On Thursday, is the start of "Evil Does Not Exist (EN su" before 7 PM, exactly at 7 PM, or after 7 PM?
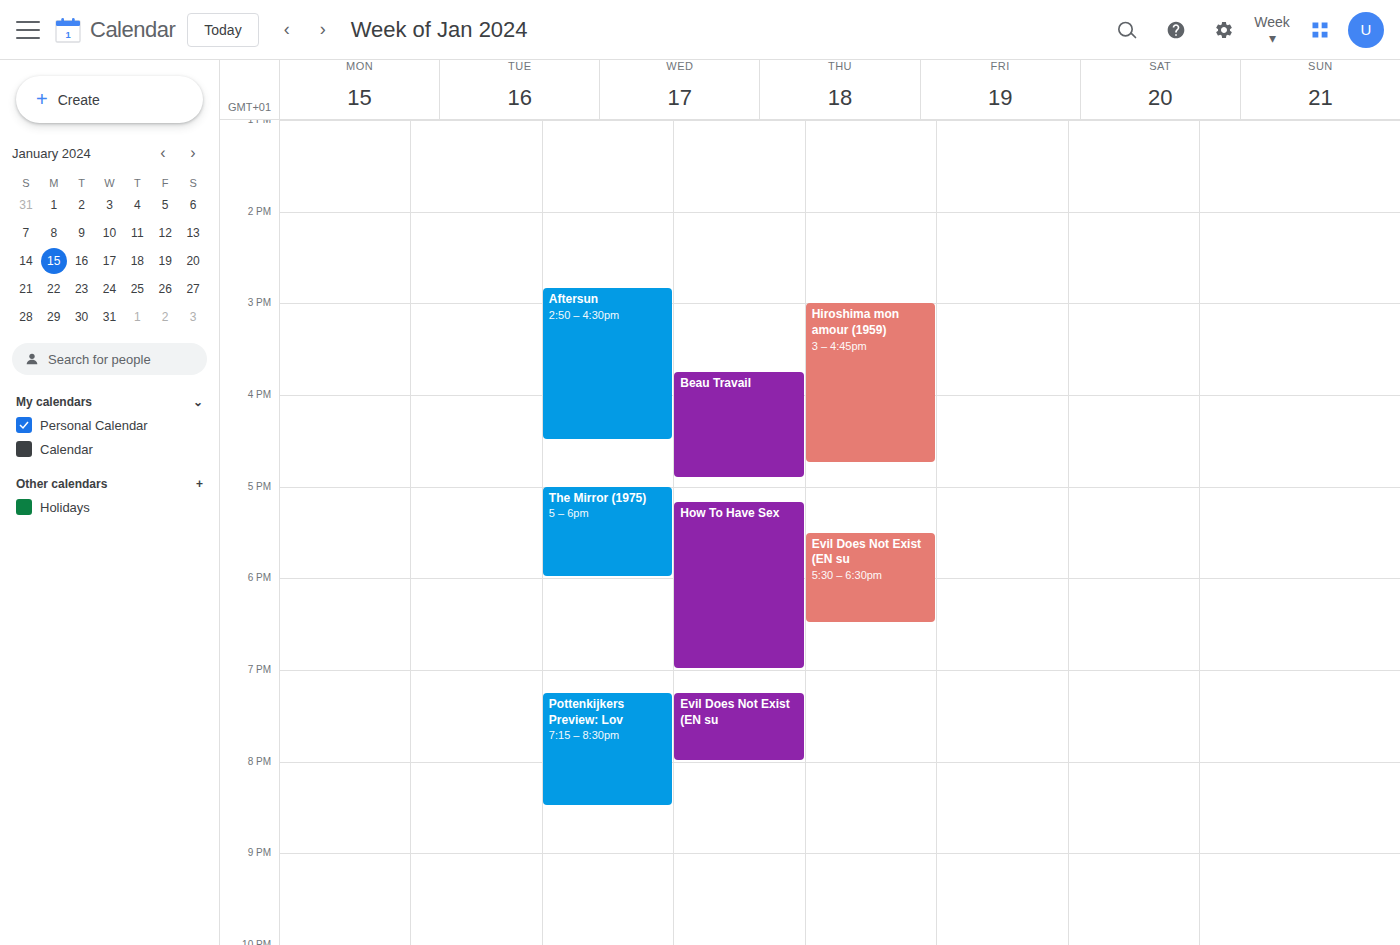
7:15 PM -- after 7 PM, 15 minutes below the 7 PM line.